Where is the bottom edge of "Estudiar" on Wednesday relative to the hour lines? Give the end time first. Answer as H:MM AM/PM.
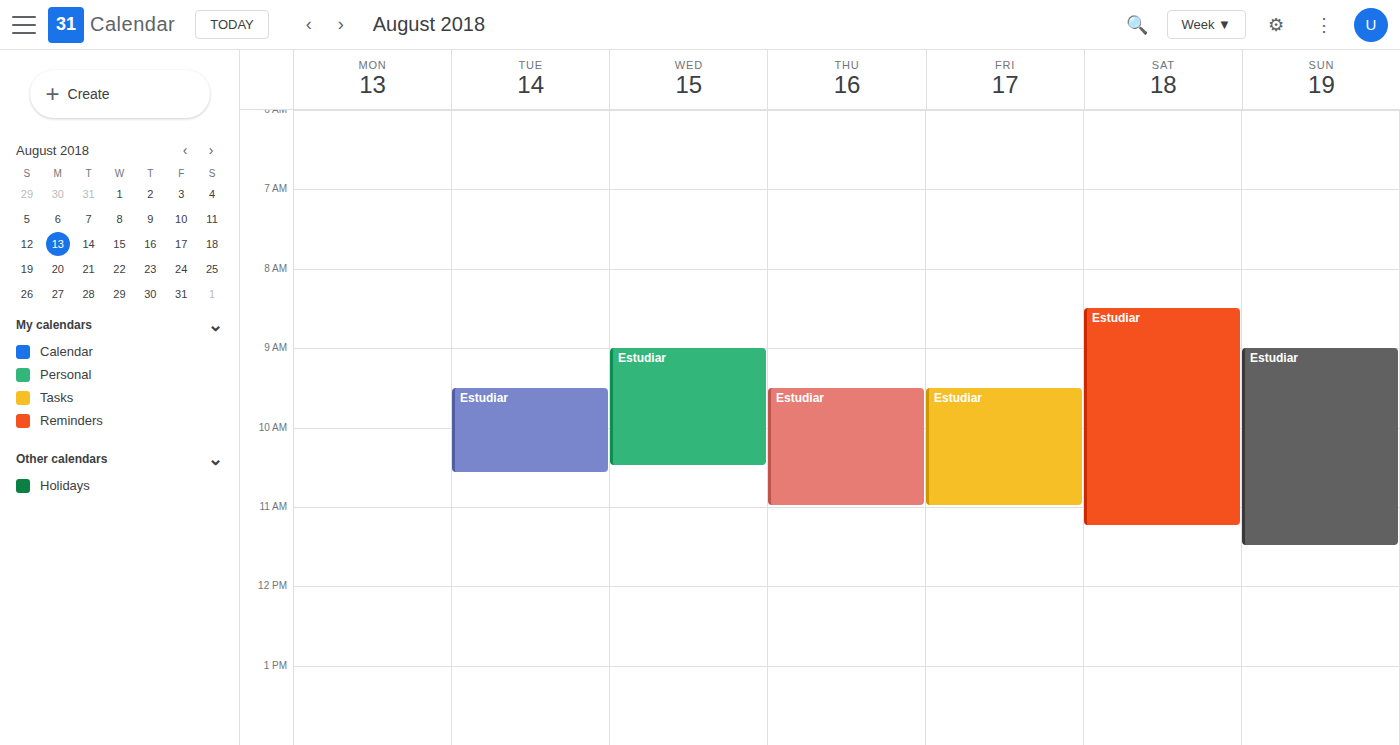
10:30 AM -- halfway between the 10 AM and 11 AM lines.